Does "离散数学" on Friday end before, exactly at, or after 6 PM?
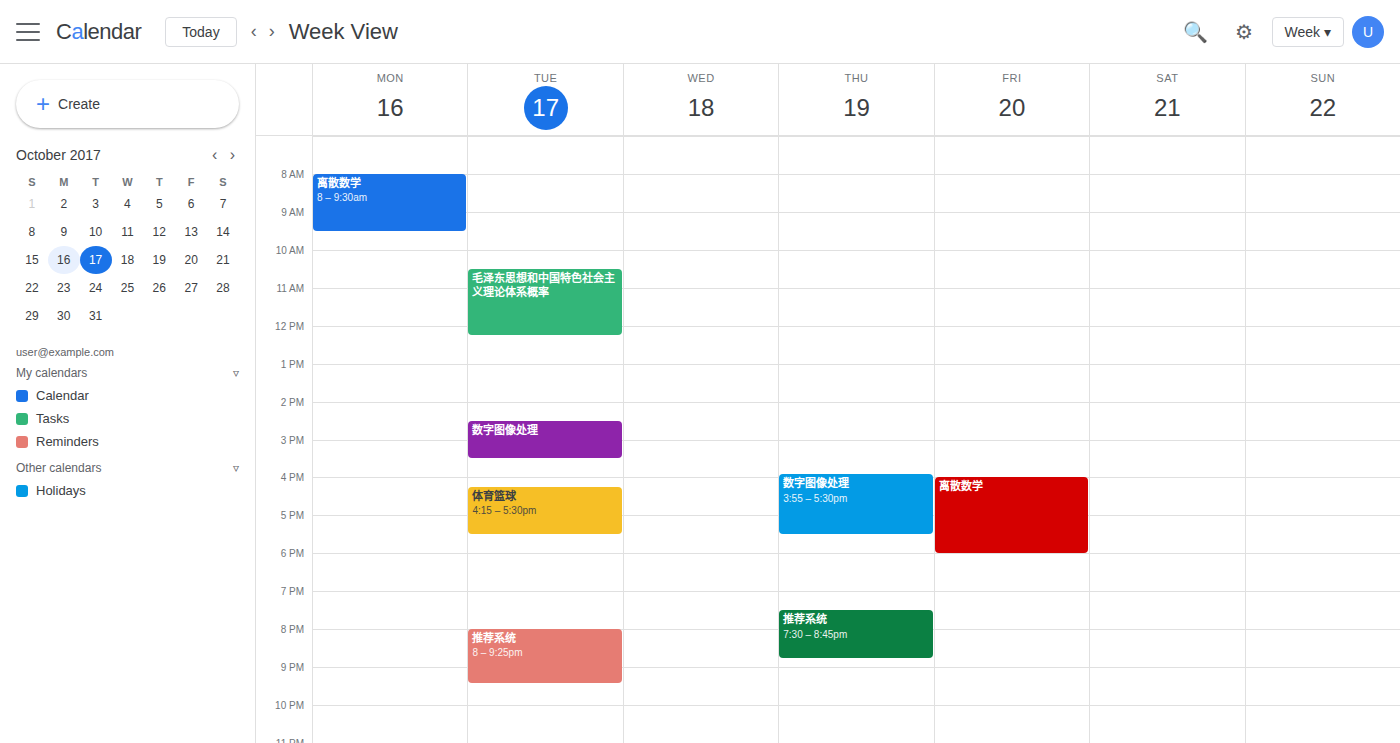
6:00 PM -- exactly at 6 PM, on the 6 PM line.